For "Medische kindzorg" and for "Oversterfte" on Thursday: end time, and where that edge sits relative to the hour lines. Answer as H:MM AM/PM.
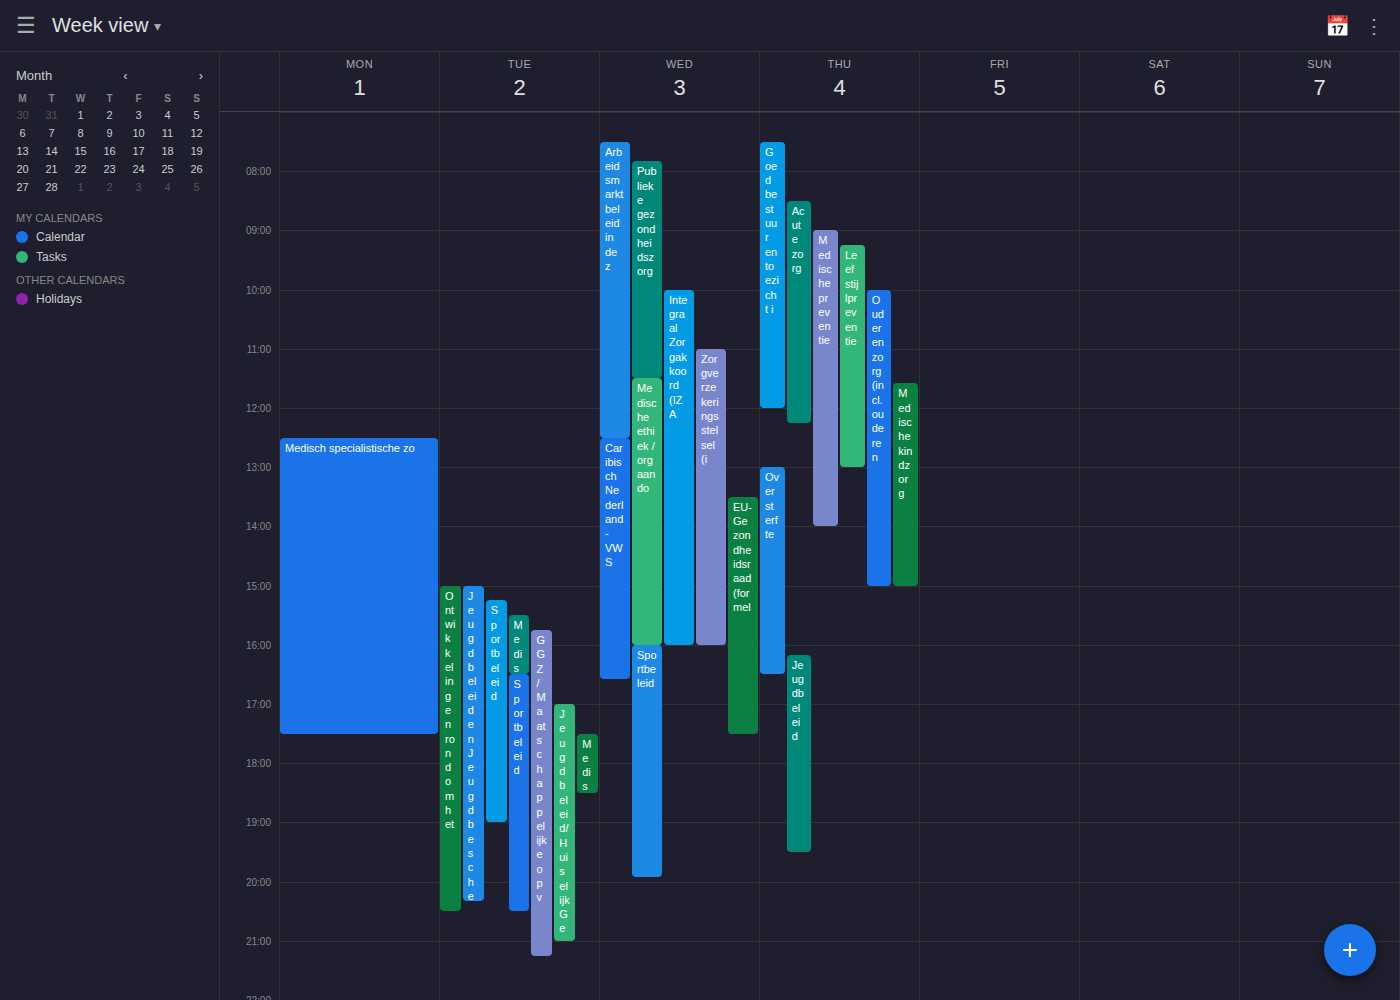
"Medische kindzorg": 3:00 PM, exactly on the 3 PM line. "Oversterfte": 4:30 PM, halfway between the 4 PM and 5 PM lines.